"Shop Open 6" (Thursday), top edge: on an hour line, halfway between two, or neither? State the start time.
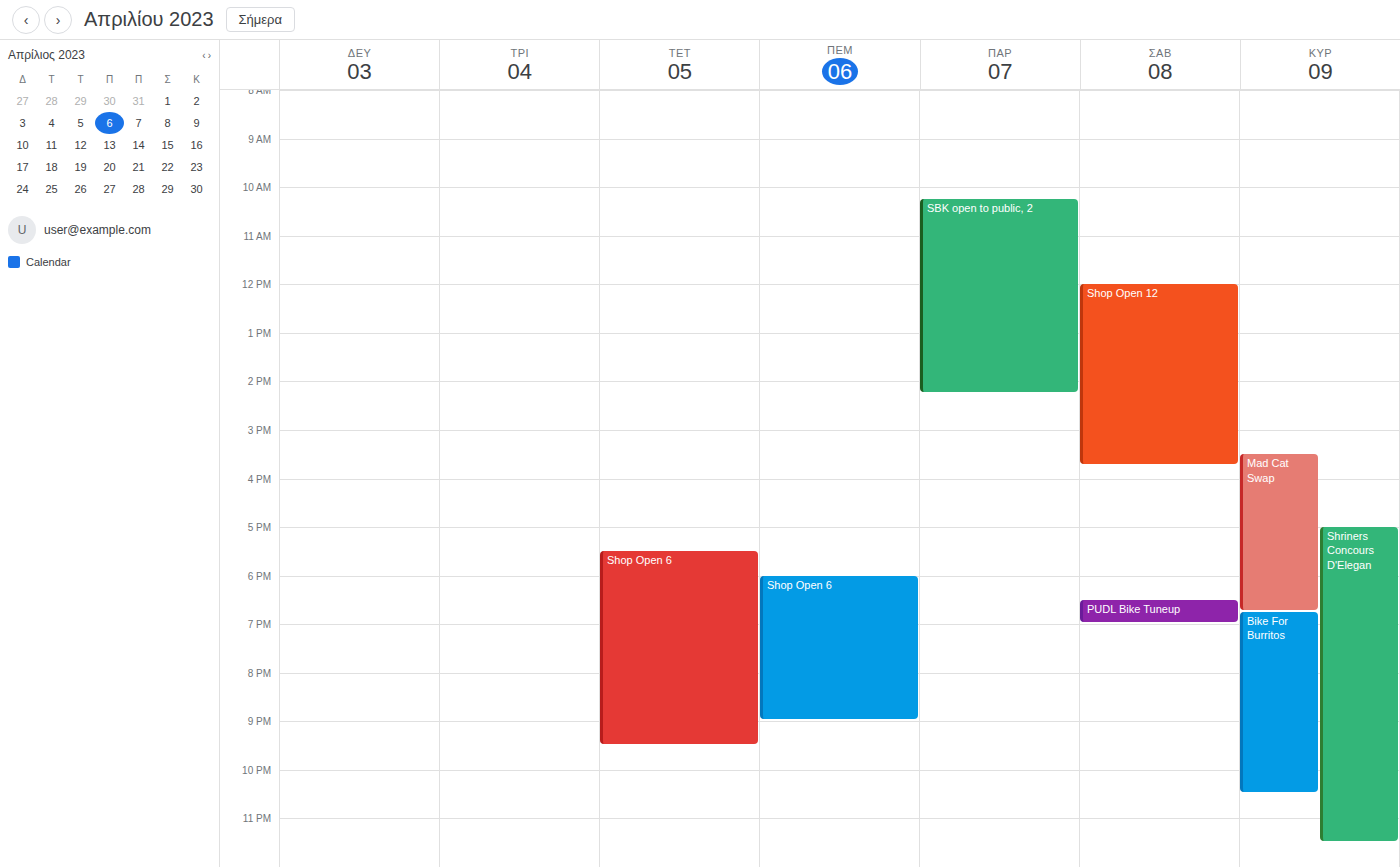
6:00 PM -- exactly on the 6 PM line.